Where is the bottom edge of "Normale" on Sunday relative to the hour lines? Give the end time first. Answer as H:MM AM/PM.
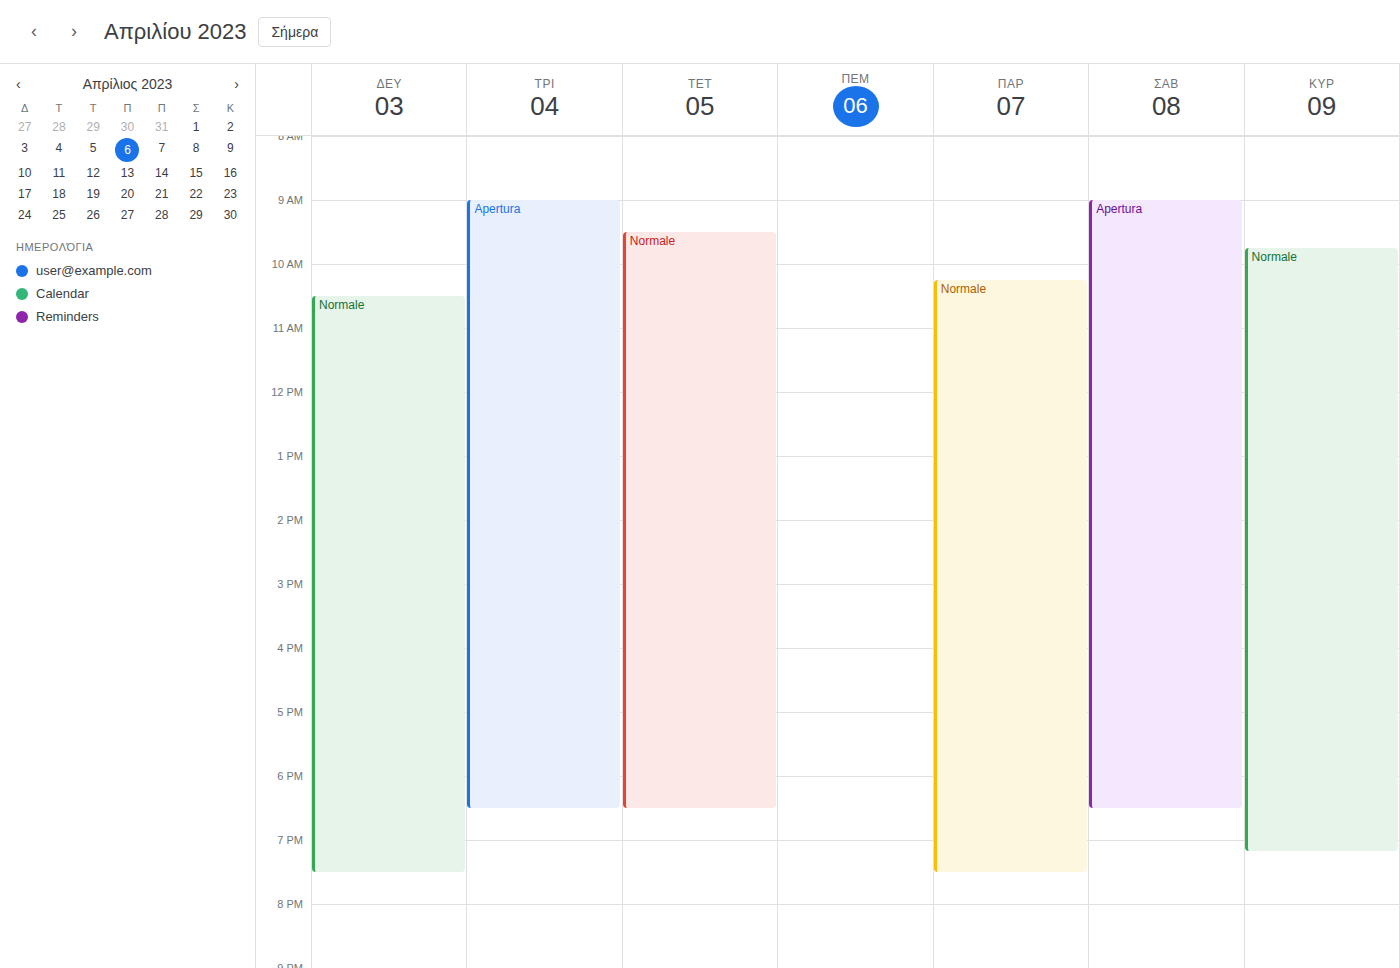
7:10 PM -- neither: 10 minutes below the 7 PM line and 50 minutes above the 8 PM line.